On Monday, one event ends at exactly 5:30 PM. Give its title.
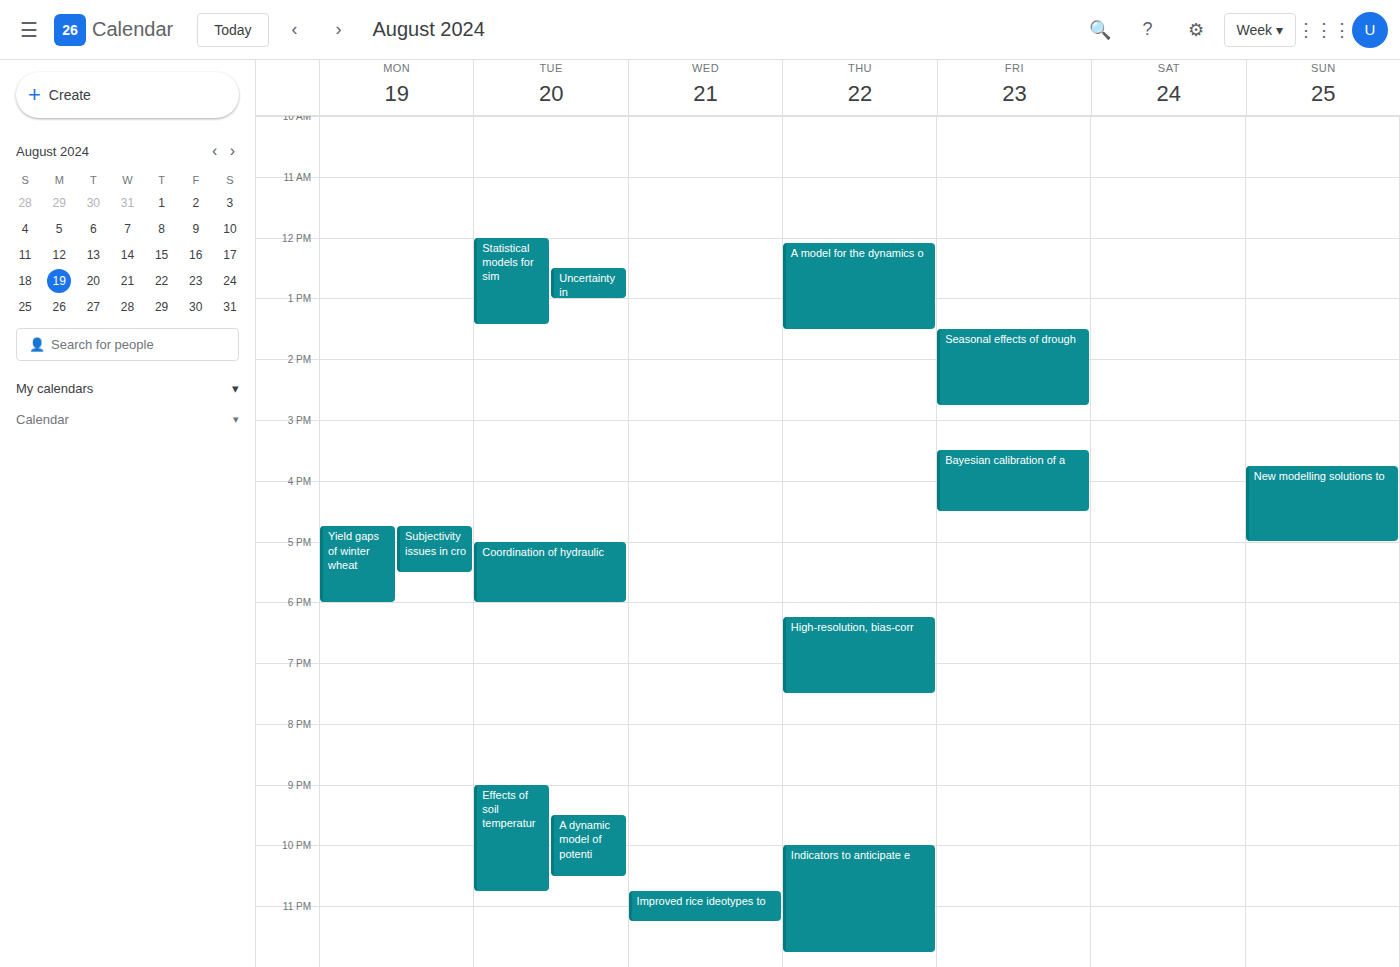
"Subjectivity issues in cro"